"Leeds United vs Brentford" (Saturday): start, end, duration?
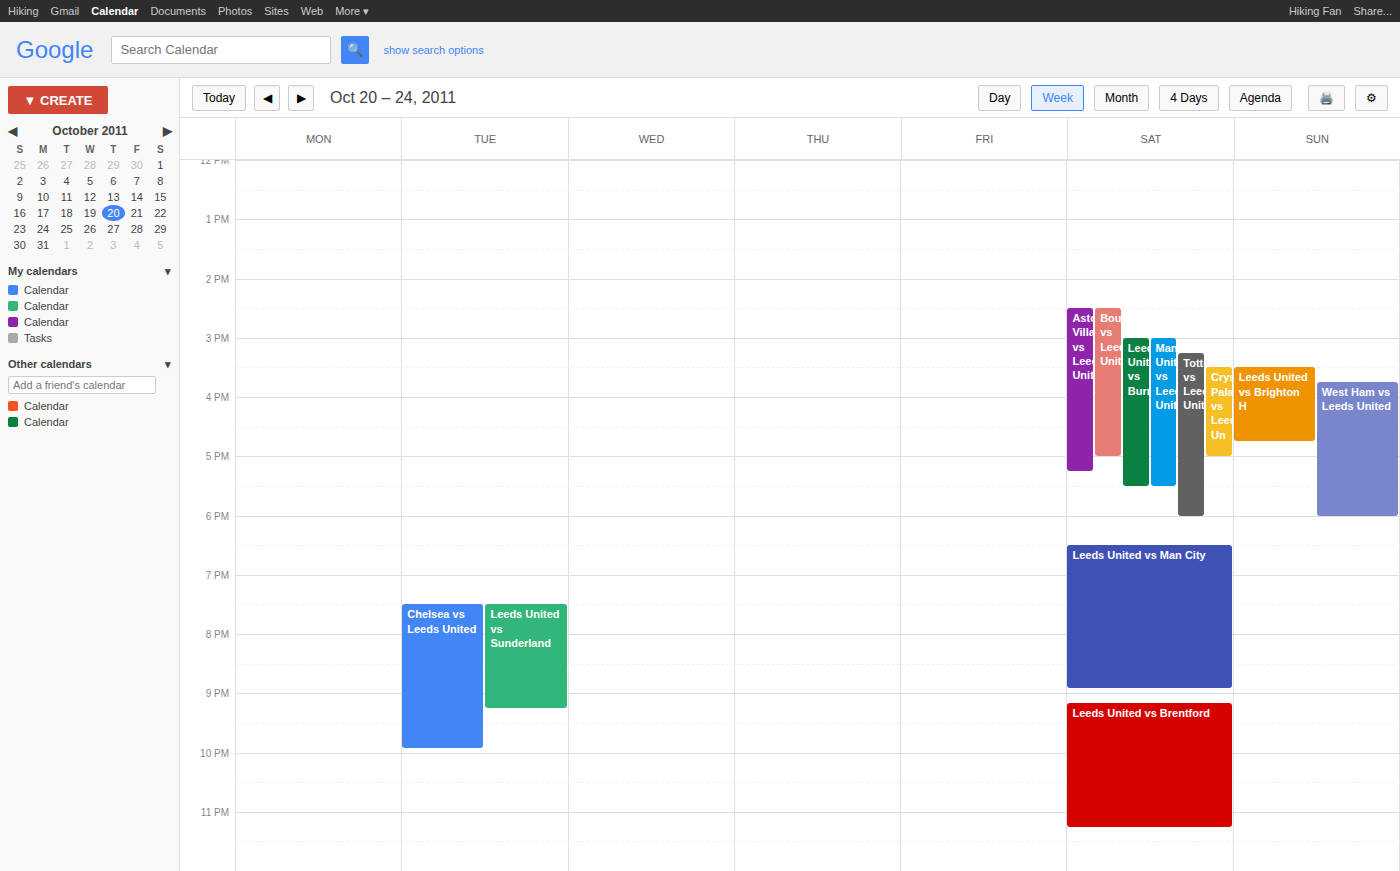
9:10 PM to 11:15 PM, 2 hours 5 minutes